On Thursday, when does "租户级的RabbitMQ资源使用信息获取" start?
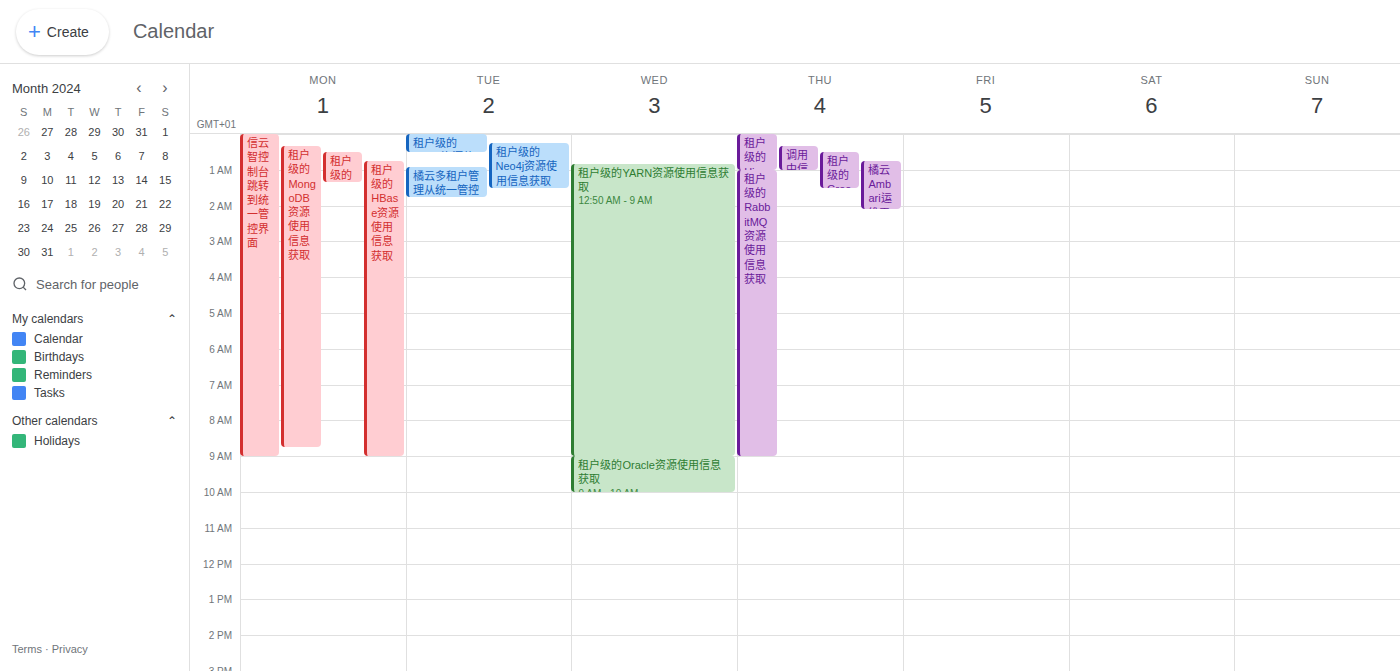
01:00